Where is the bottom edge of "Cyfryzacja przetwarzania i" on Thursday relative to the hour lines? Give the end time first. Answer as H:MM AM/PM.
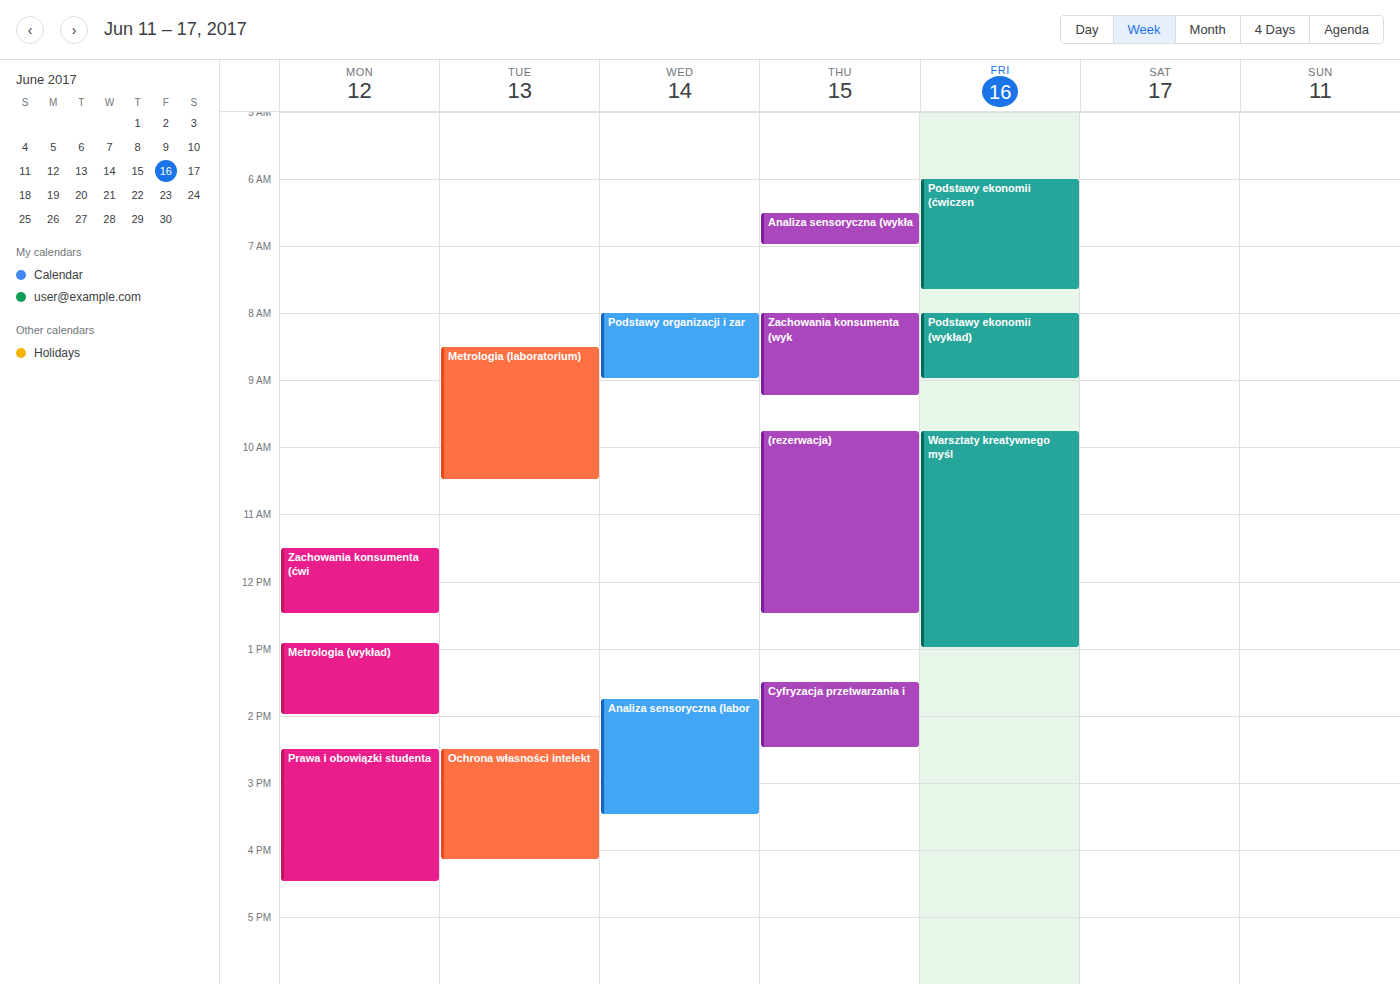
2:30 PM -- halfway between the 2 PM and 3 PM lines.